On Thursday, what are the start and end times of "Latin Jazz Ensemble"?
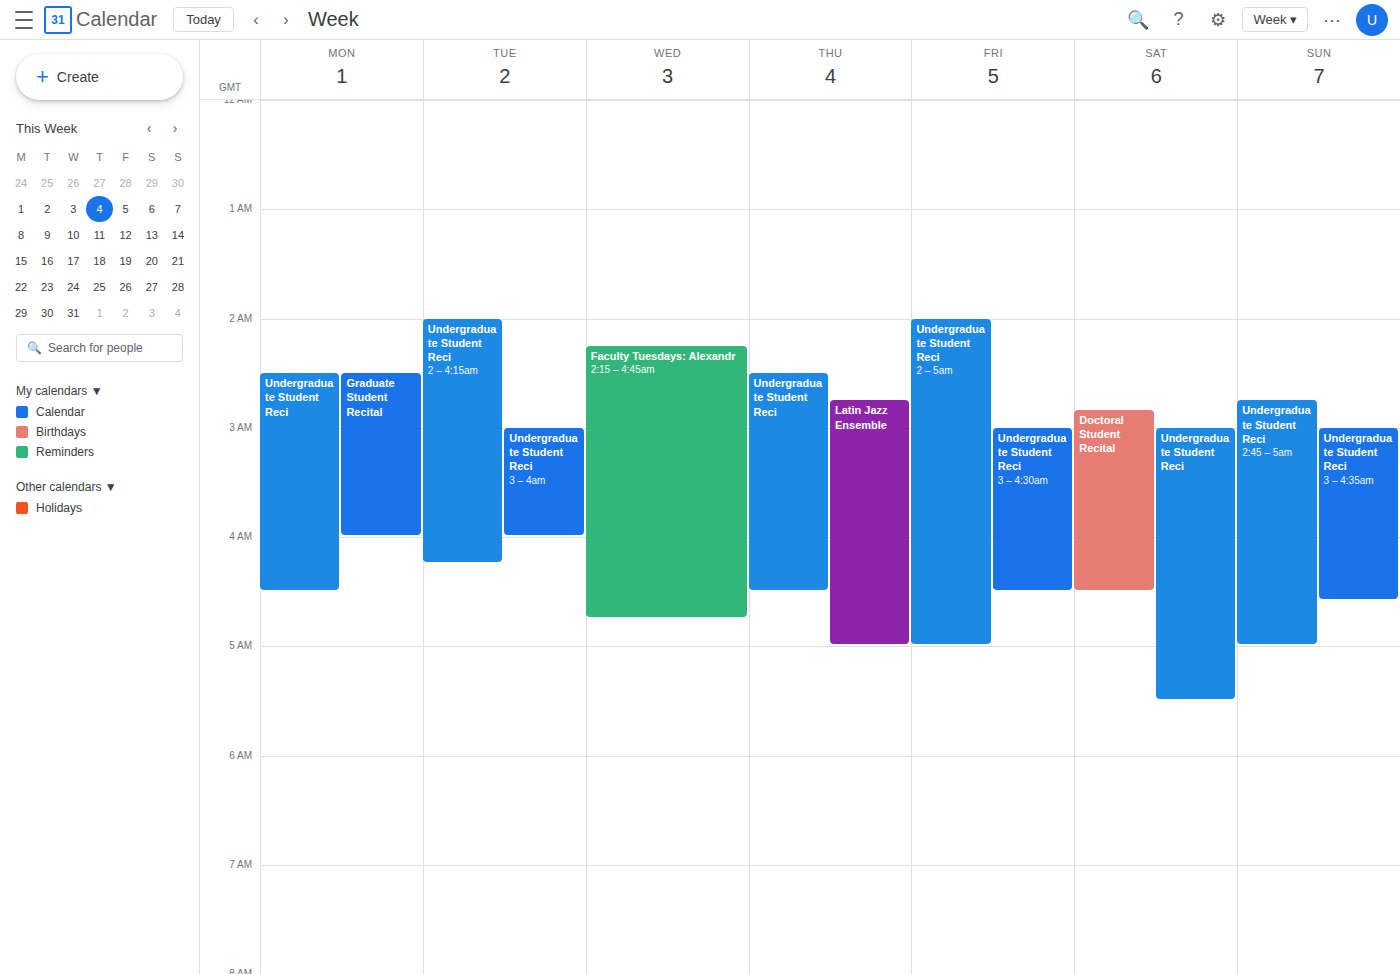
02:45 to 05:00